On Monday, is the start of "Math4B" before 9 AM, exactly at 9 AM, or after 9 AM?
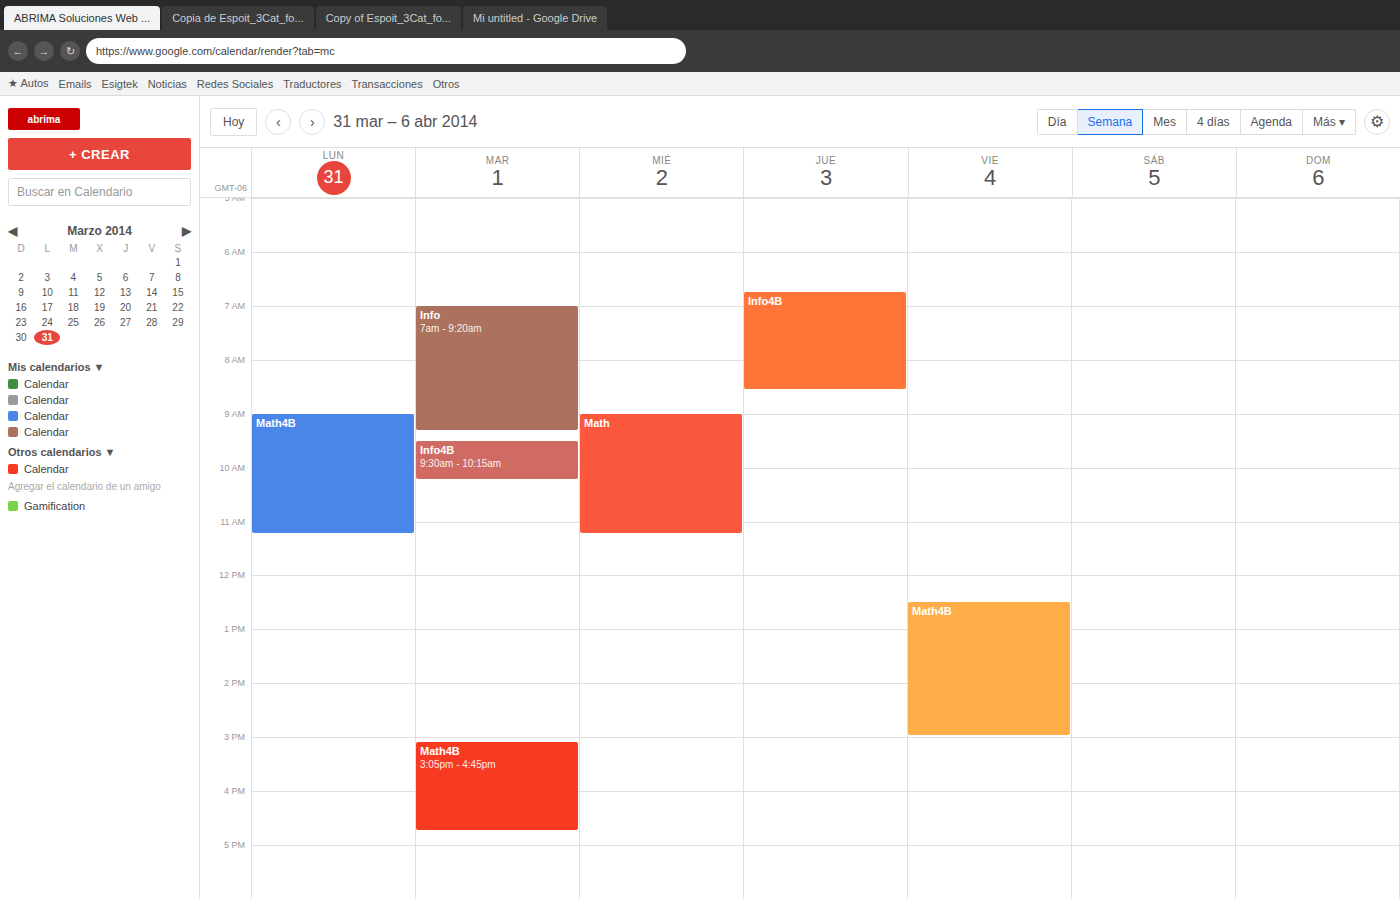
9:00 AM -- exactly at 9 AM, on the 9 AM line.